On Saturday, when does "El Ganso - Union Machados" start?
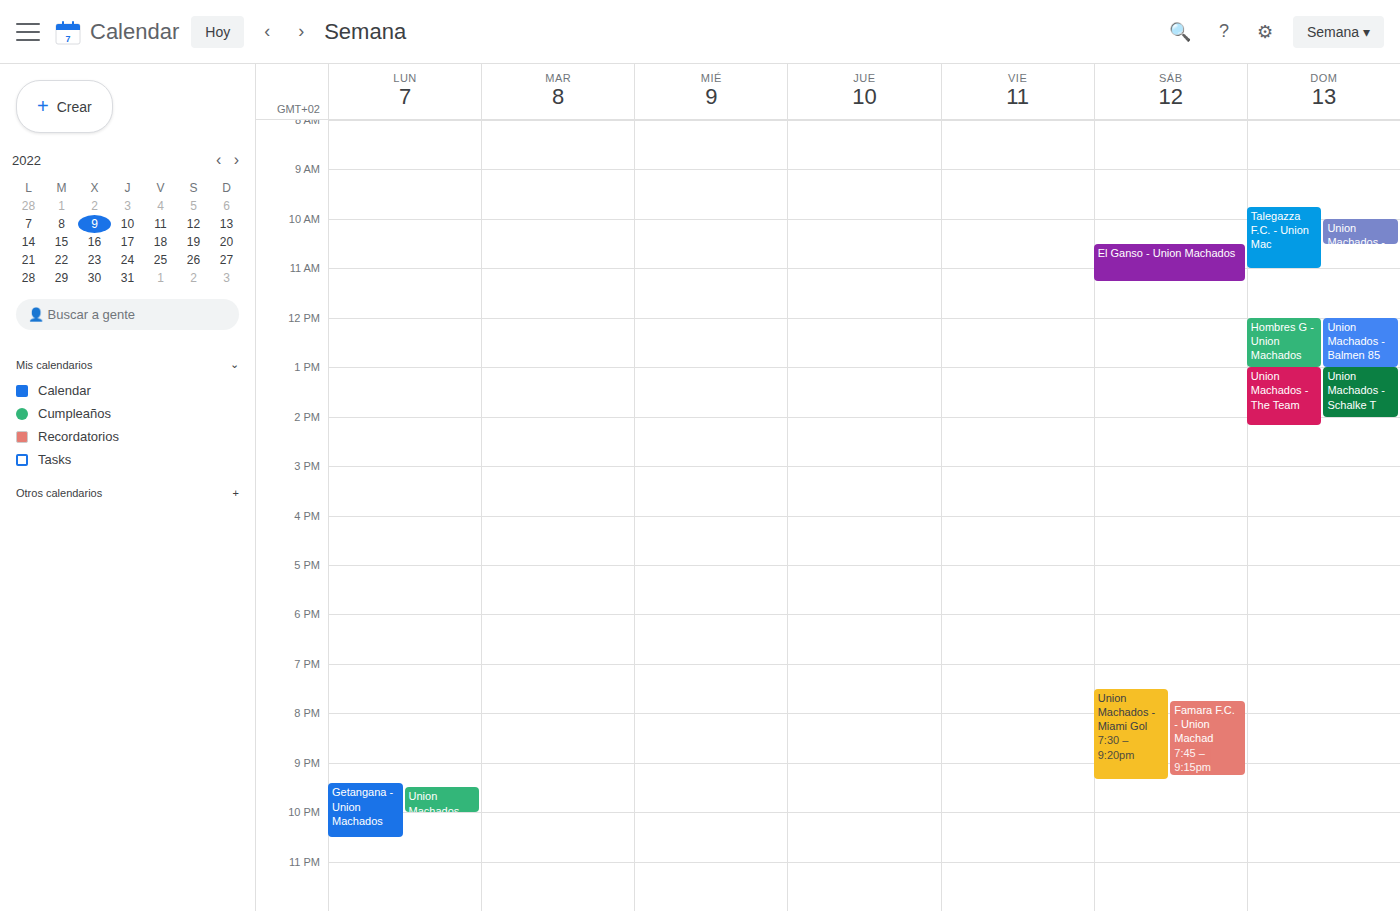
10:30 AM